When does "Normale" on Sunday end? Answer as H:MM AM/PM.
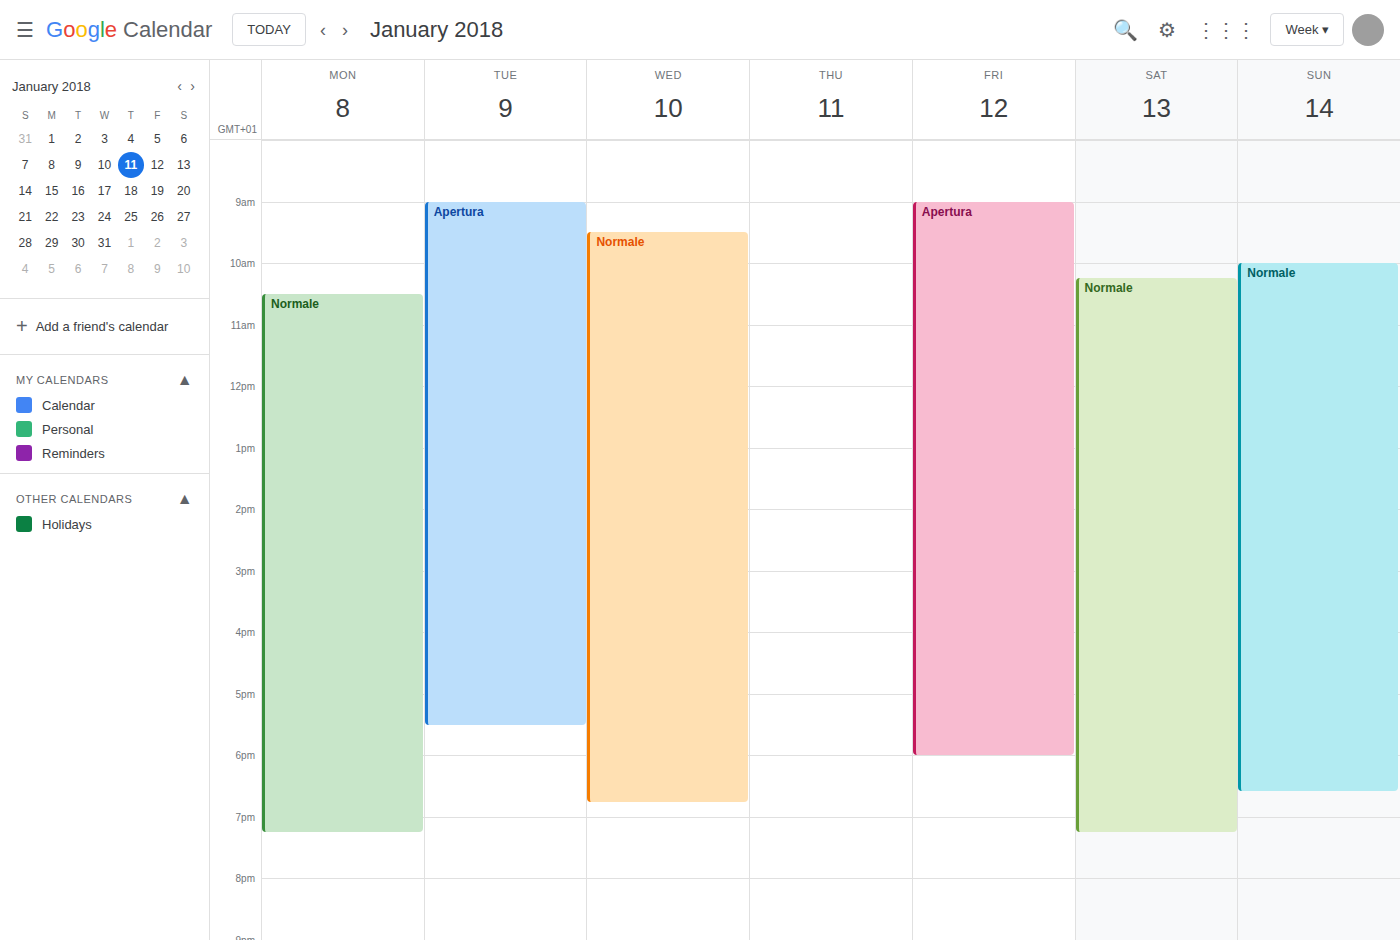
6:35 PM